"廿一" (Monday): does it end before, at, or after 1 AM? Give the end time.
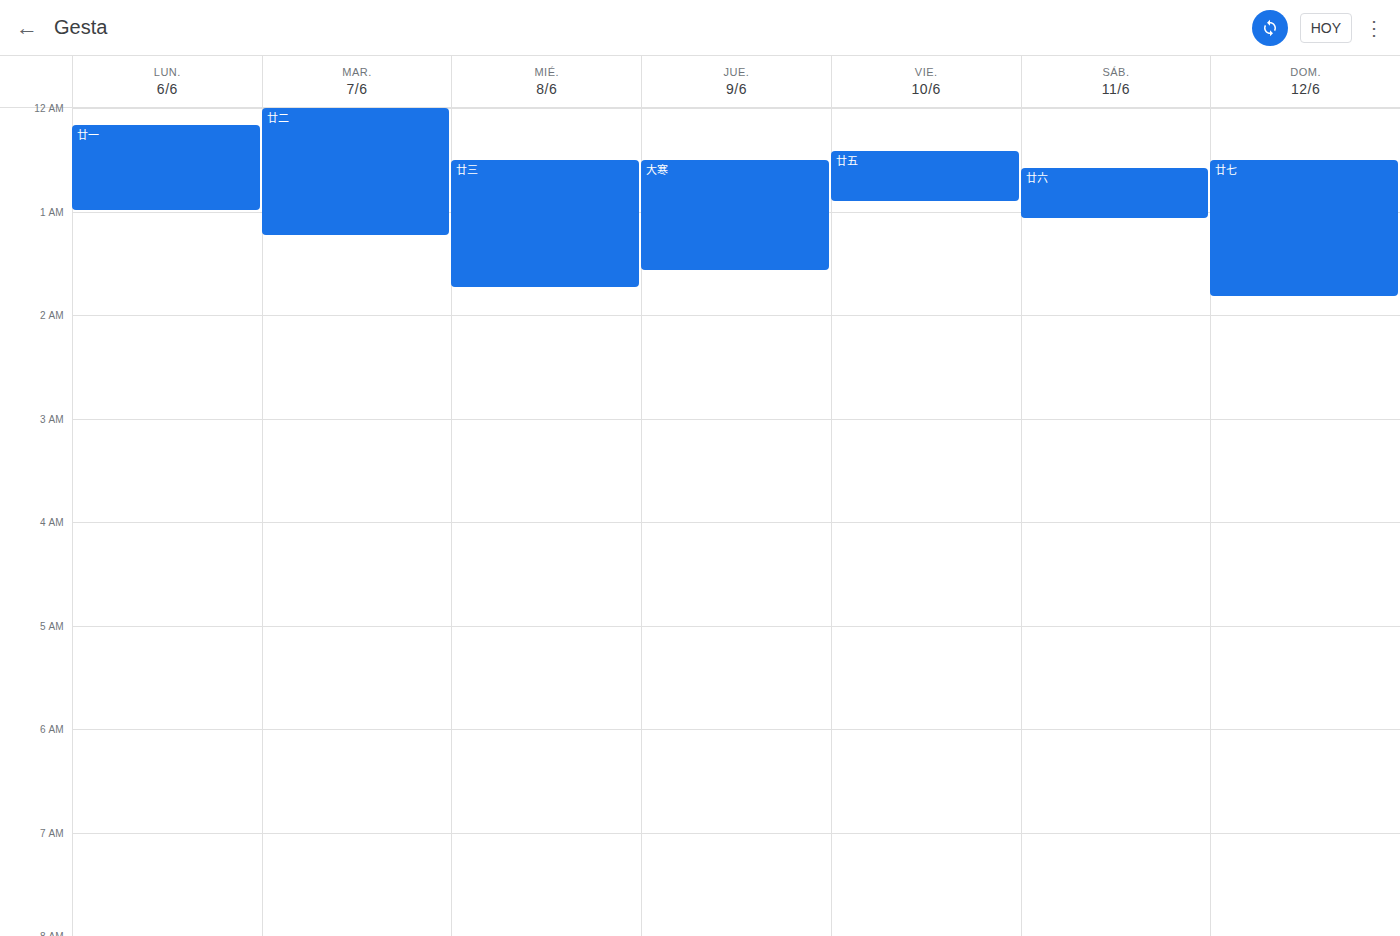
1:00 AM -- exactly at 1 AM, on the 1 AM line.